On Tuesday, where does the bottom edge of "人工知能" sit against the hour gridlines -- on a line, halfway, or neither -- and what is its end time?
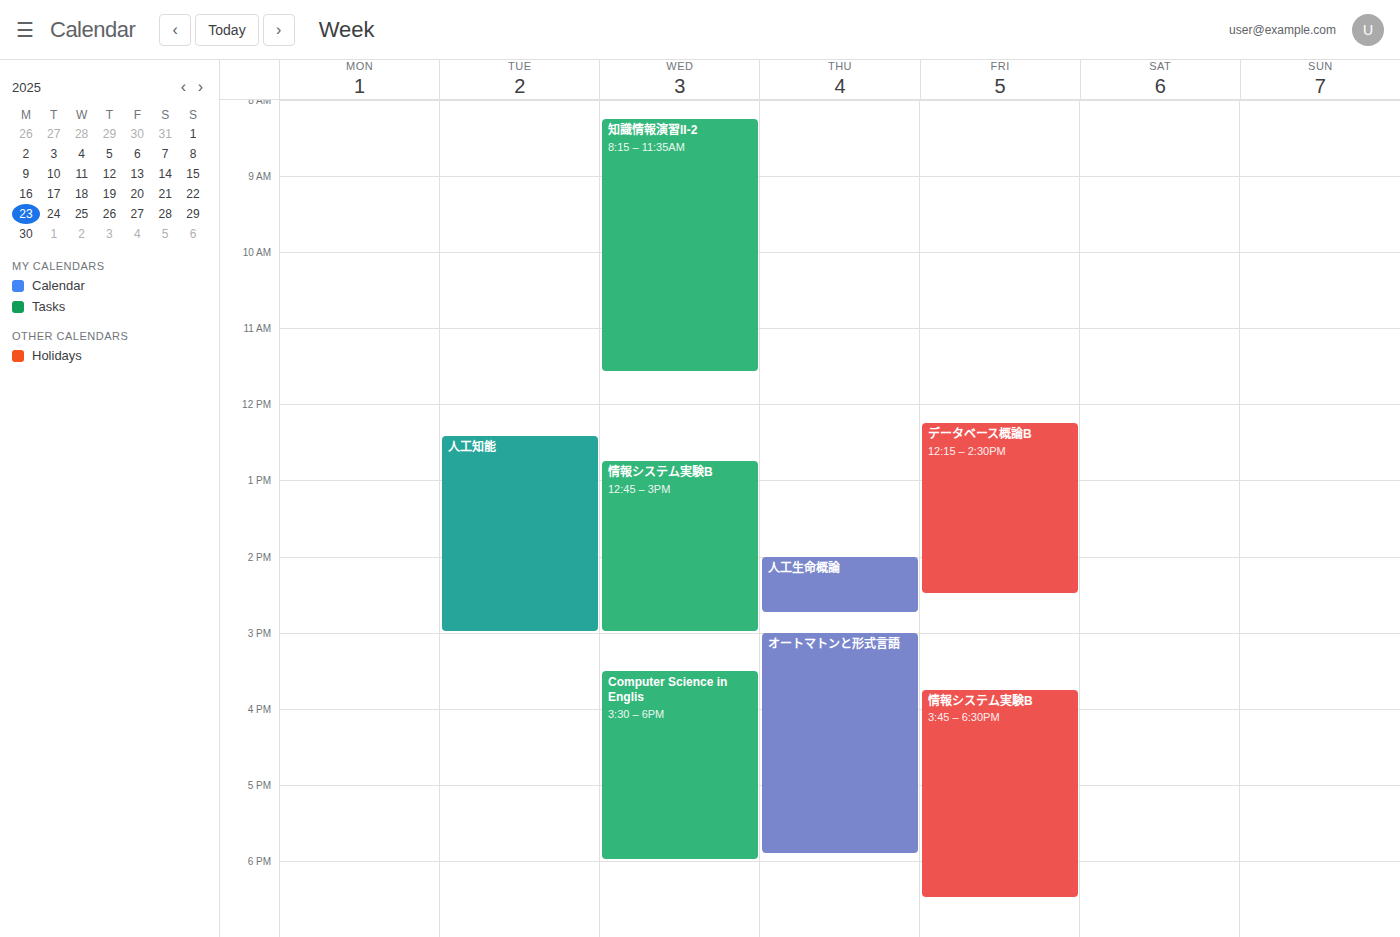
3:00 PM -- exactly on the 3 PM line.